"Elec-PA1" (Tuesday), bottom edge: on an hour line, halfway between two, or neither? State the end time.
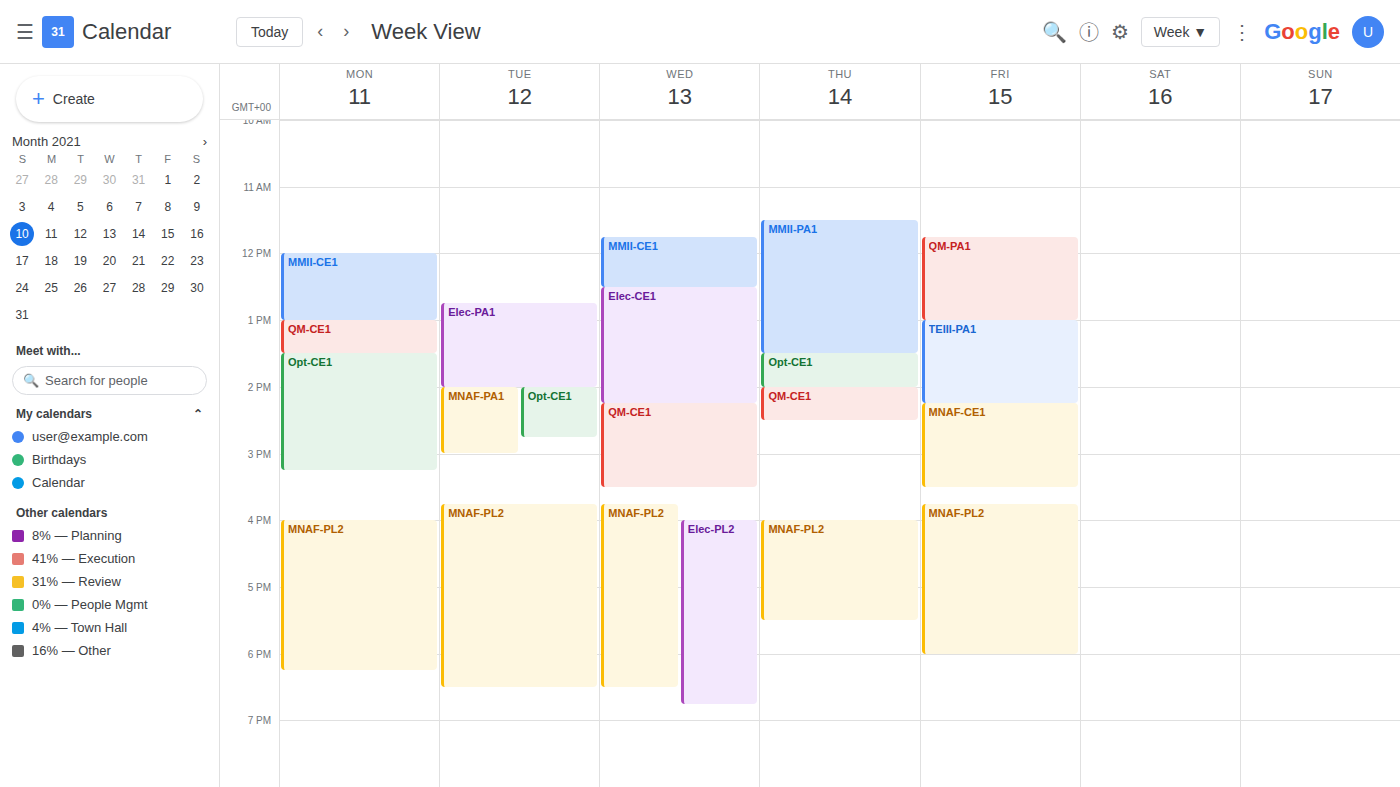
2:00 PM -- exactly on the 2 PM line.